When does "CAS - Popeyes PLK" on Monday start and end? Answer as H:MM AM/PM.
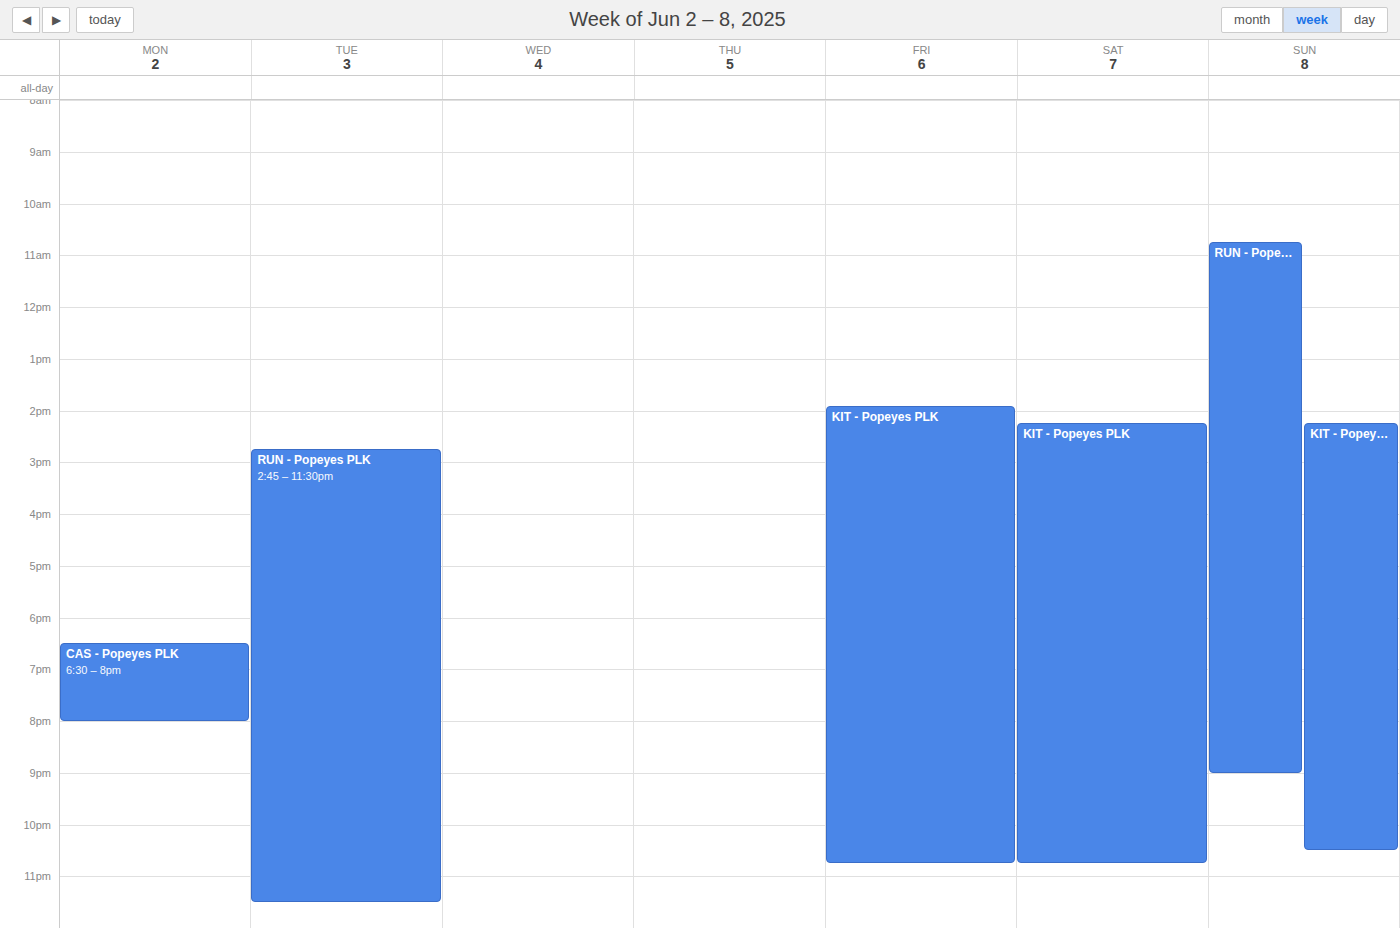
6:30 PM to 8:00 PM